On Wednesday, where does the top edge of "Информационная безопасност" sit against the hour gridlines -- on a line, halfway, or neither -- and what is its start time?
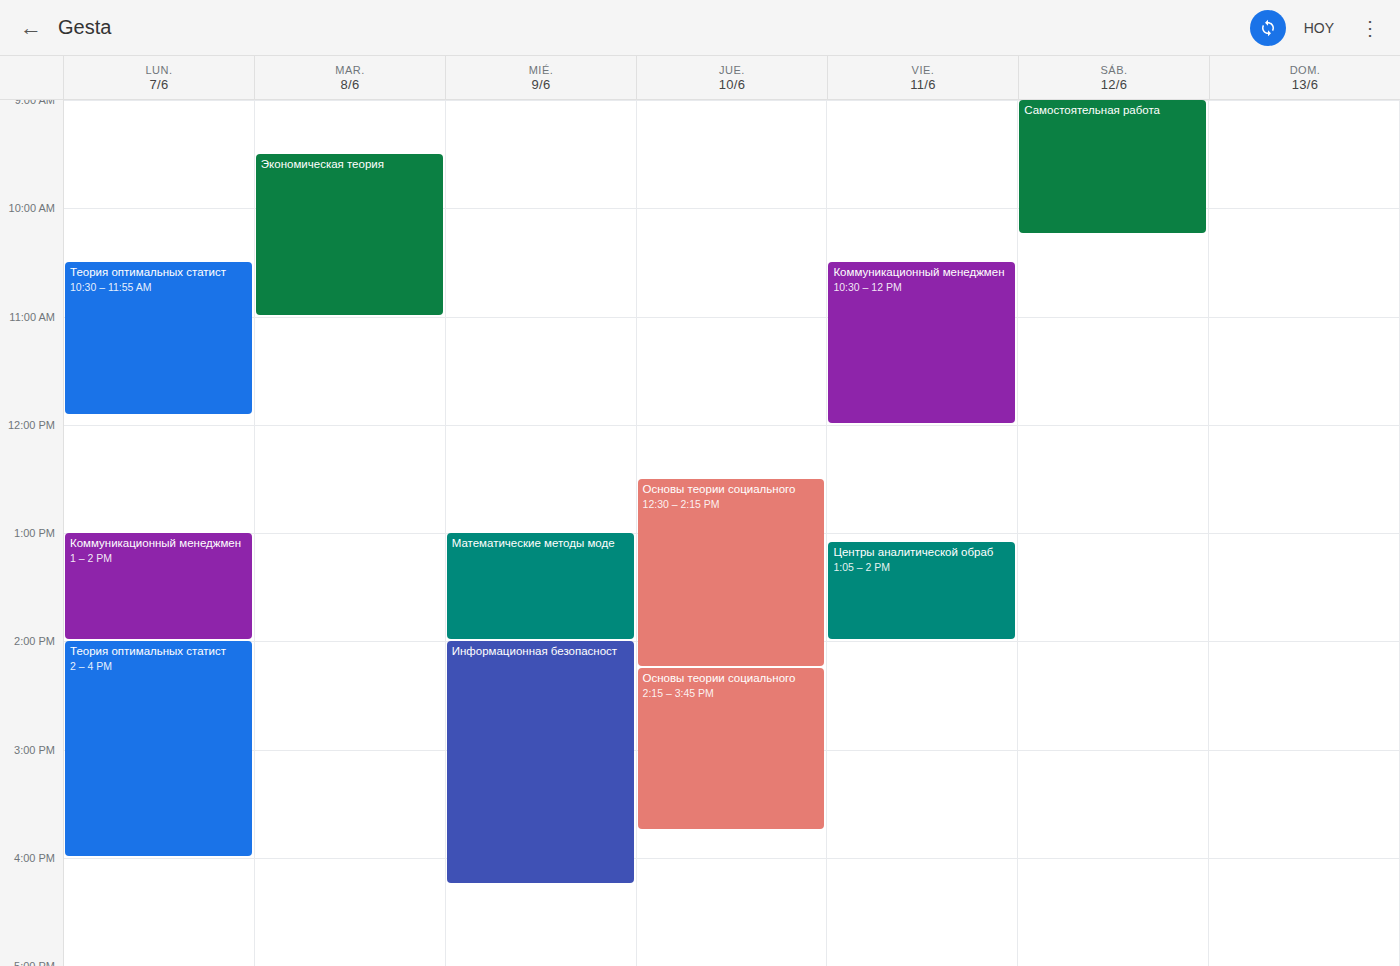
2:00 PM -- exactly on the 2 PM line.